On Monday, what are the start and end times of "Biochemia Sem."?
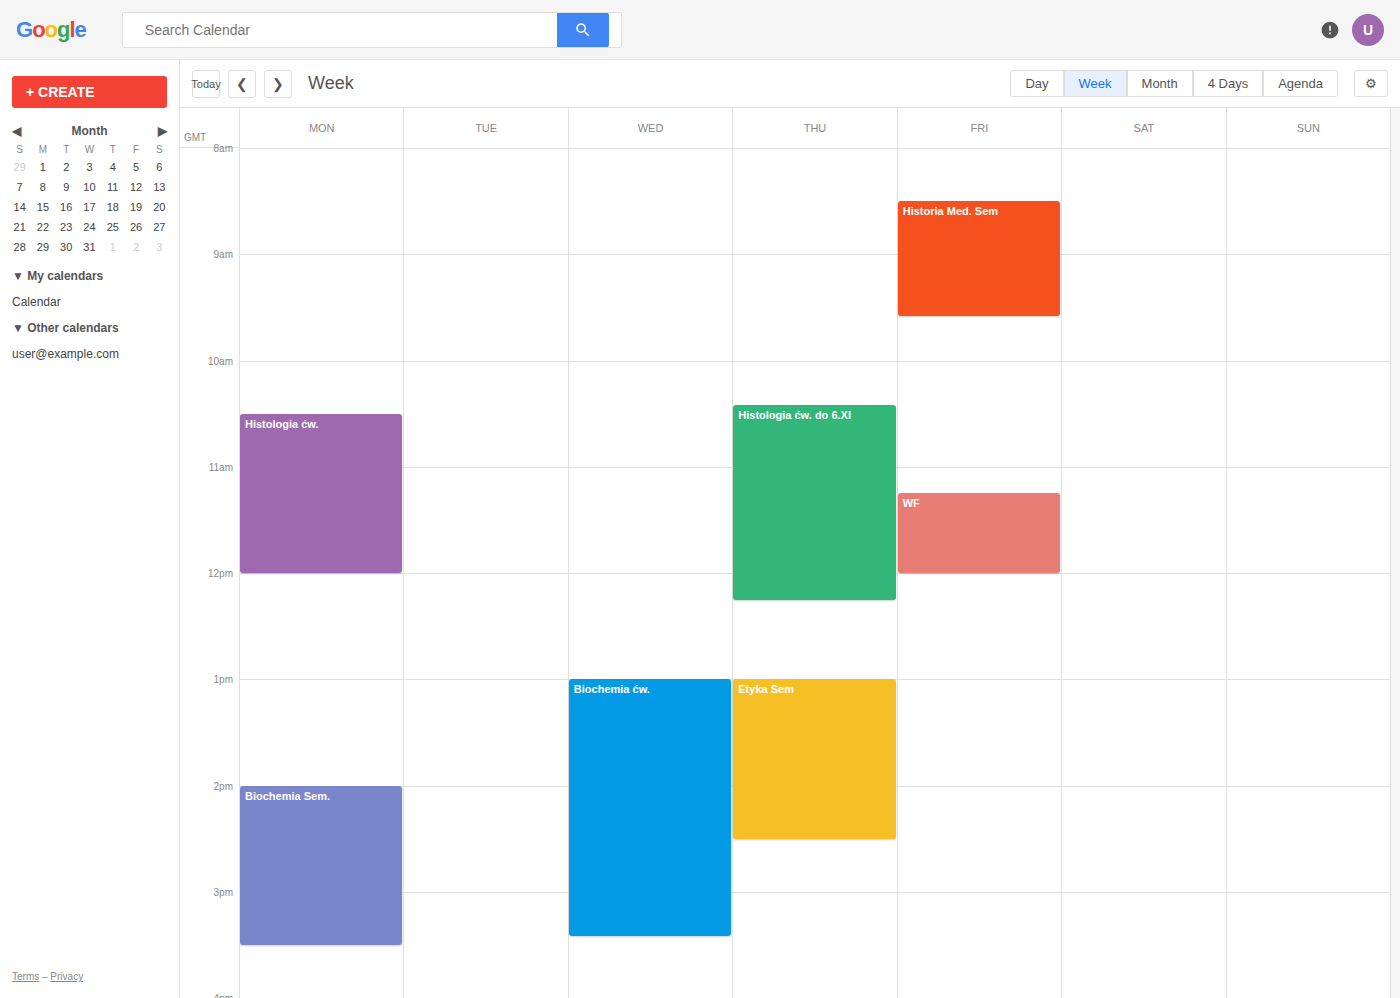
2:00 PM to 3:30 PM